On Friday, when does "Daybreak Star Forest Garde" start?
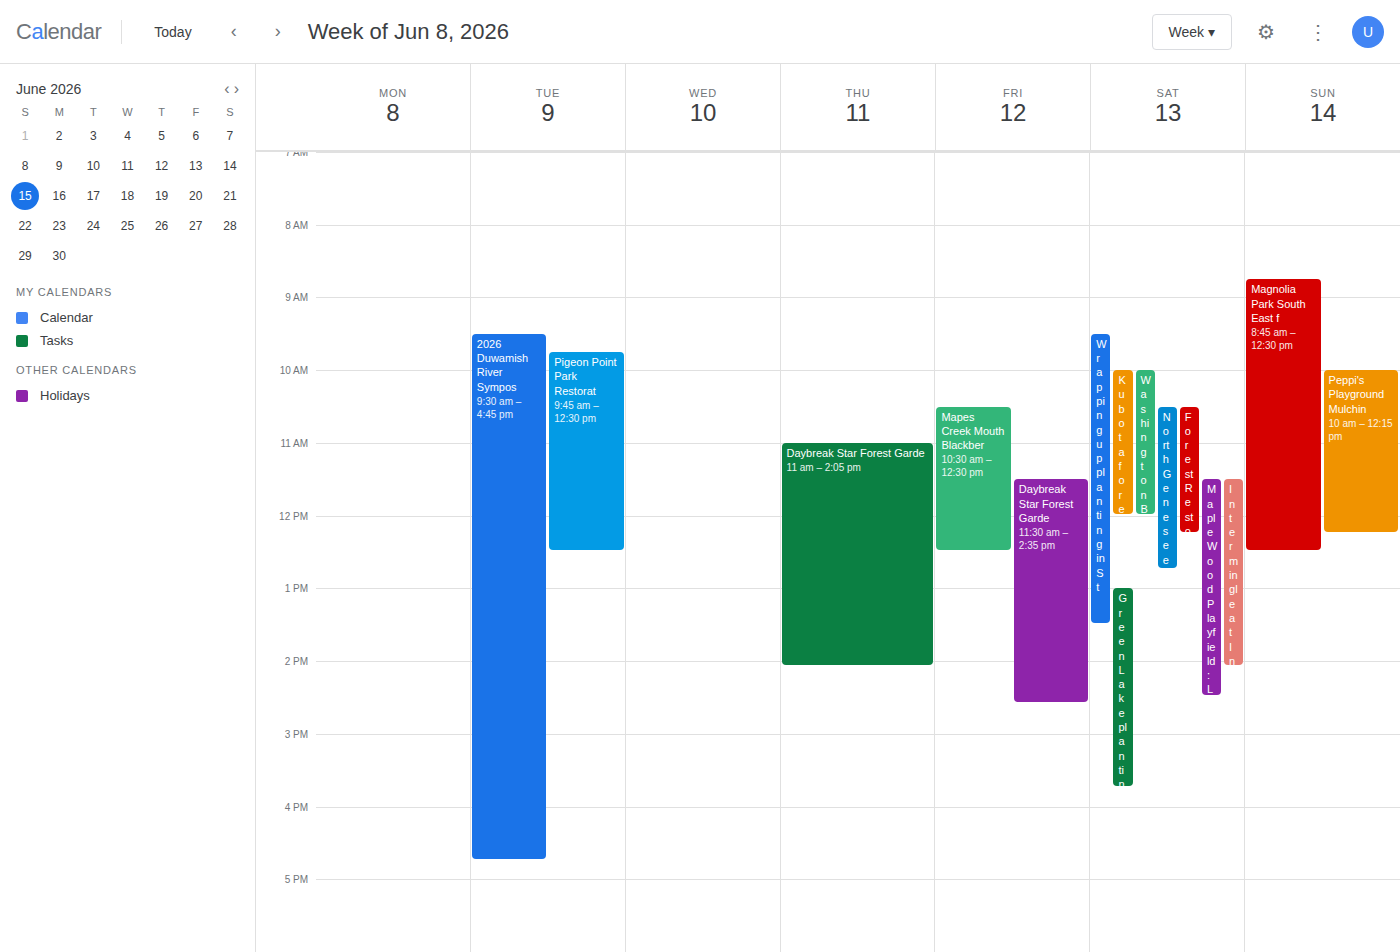
11:30